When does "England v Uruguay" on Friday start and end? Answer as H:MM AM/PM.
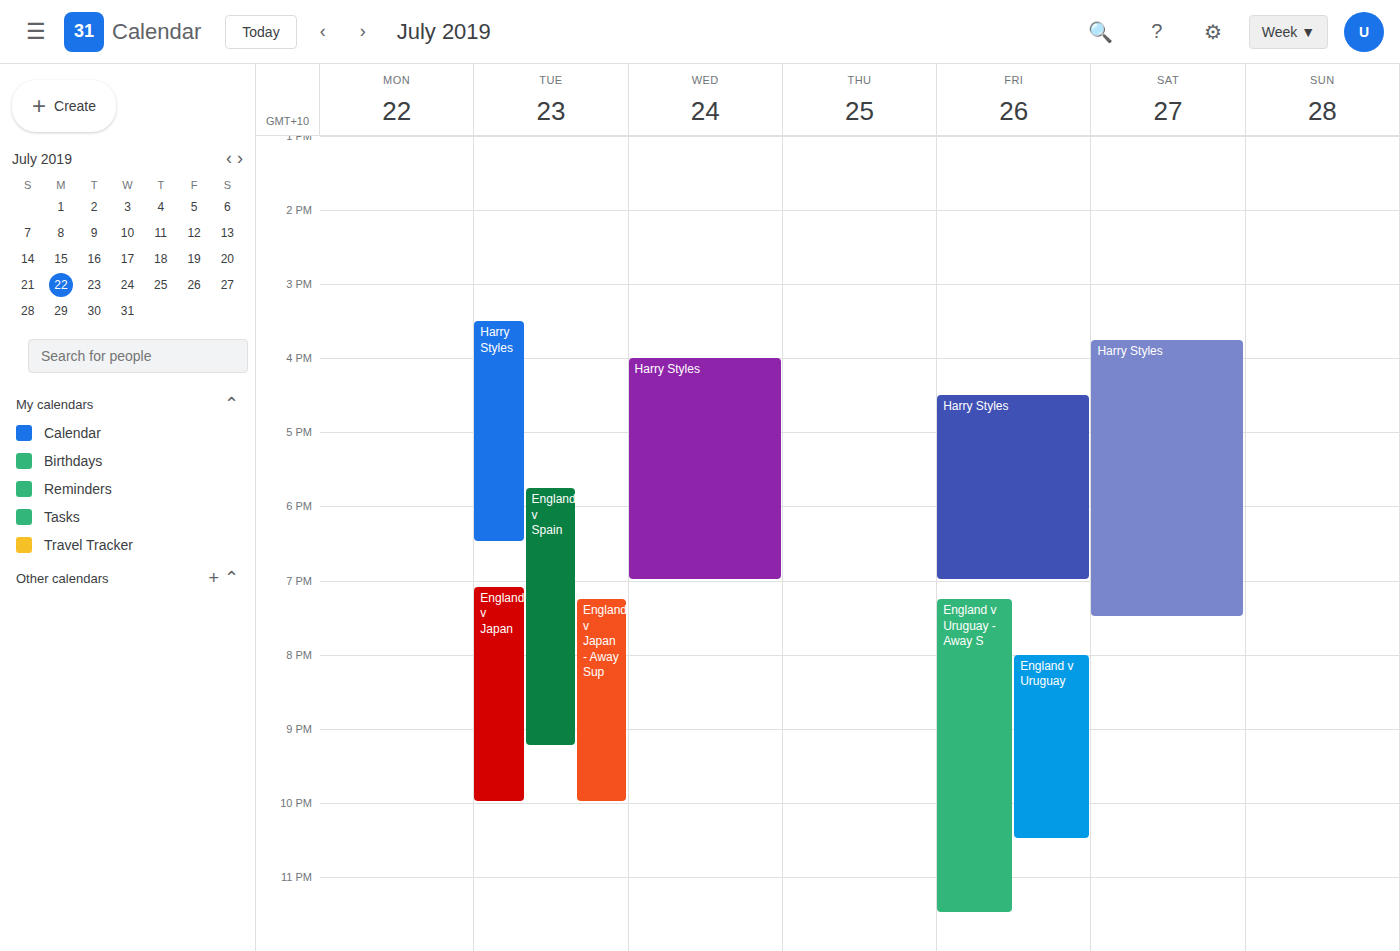
8:00 PM to 10:30 PM